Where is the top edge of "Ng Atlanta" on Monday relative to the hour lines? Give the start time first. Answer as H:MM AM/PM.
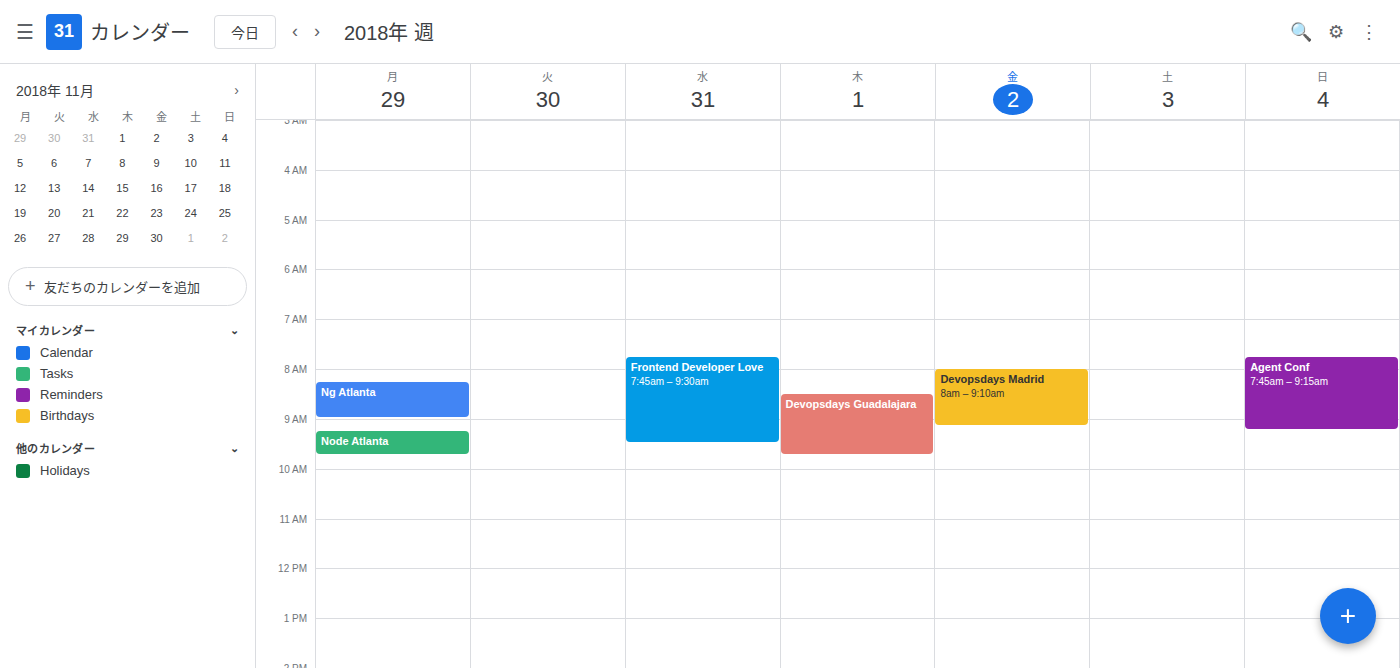
8:15 AM -- neither: a quarter of the way from the 8 AM line to the 9 AM line.